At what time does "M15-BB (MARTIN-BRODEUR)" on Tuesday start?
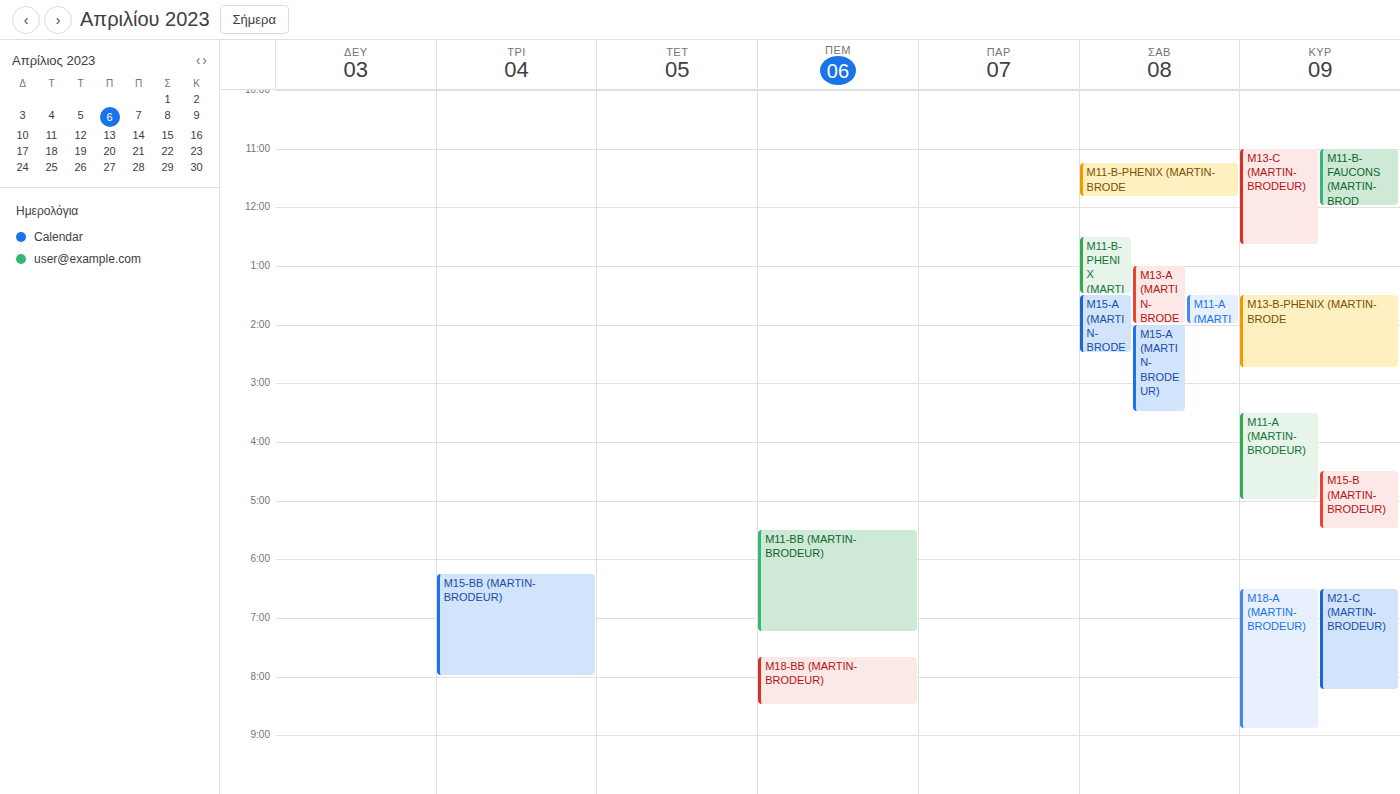
6:15 PM